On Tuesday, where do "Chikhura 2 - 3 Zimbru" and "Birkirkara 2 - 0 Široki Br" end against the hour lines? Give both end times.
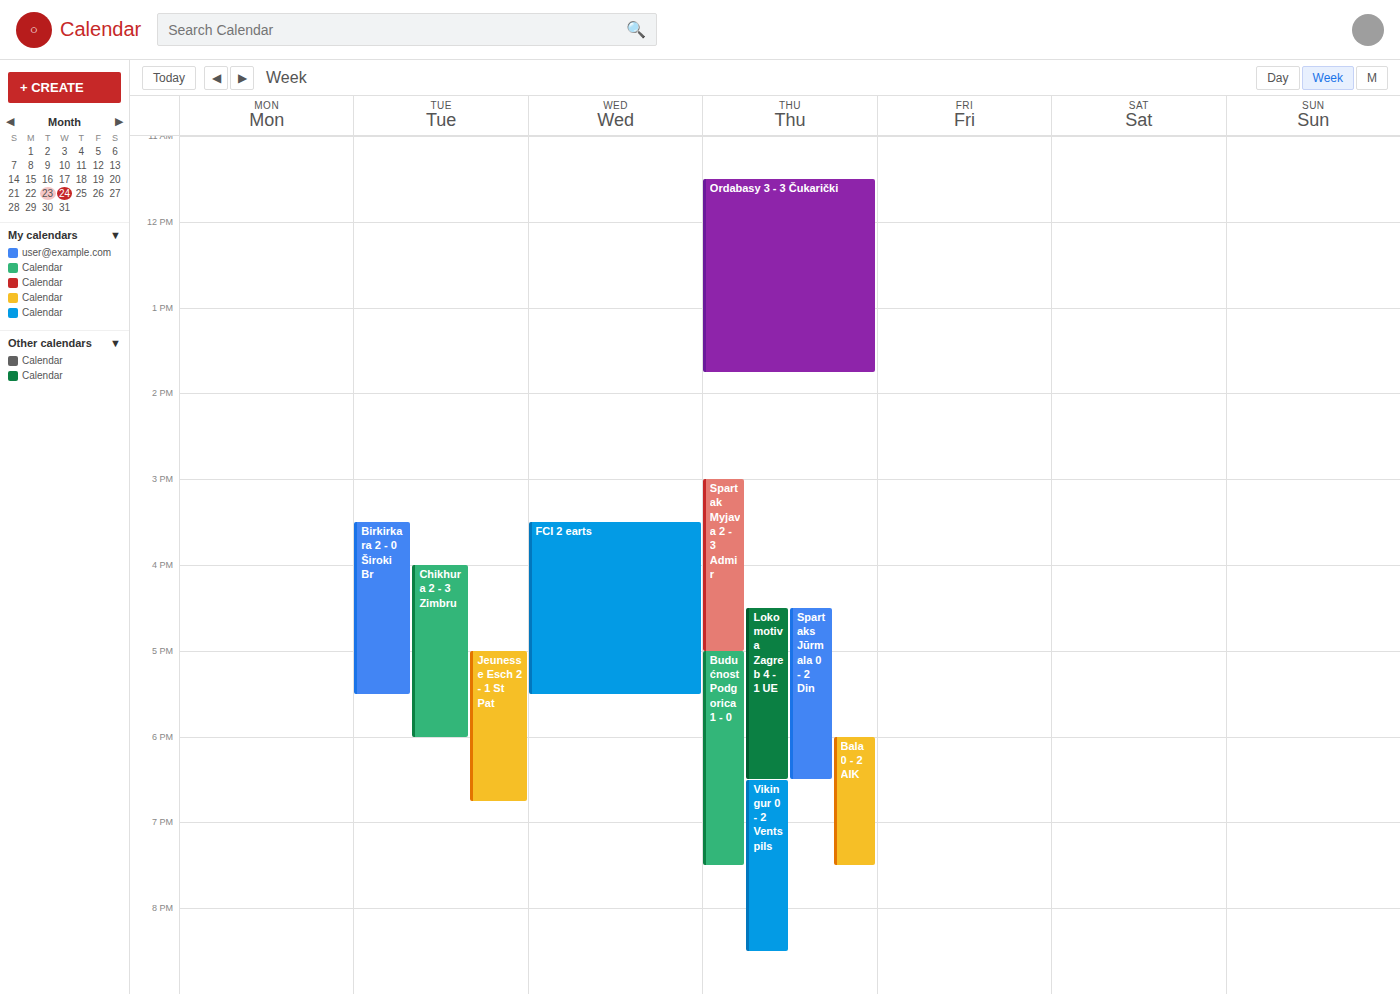
"Chikhura 2 - 3 Zimbru": 6:00 PM, exactly on the 6 PM line. "Birkirkara 2 - 0 Široki Br": 5:30 PM, halfway between the 5 PM and 6 PM lines.